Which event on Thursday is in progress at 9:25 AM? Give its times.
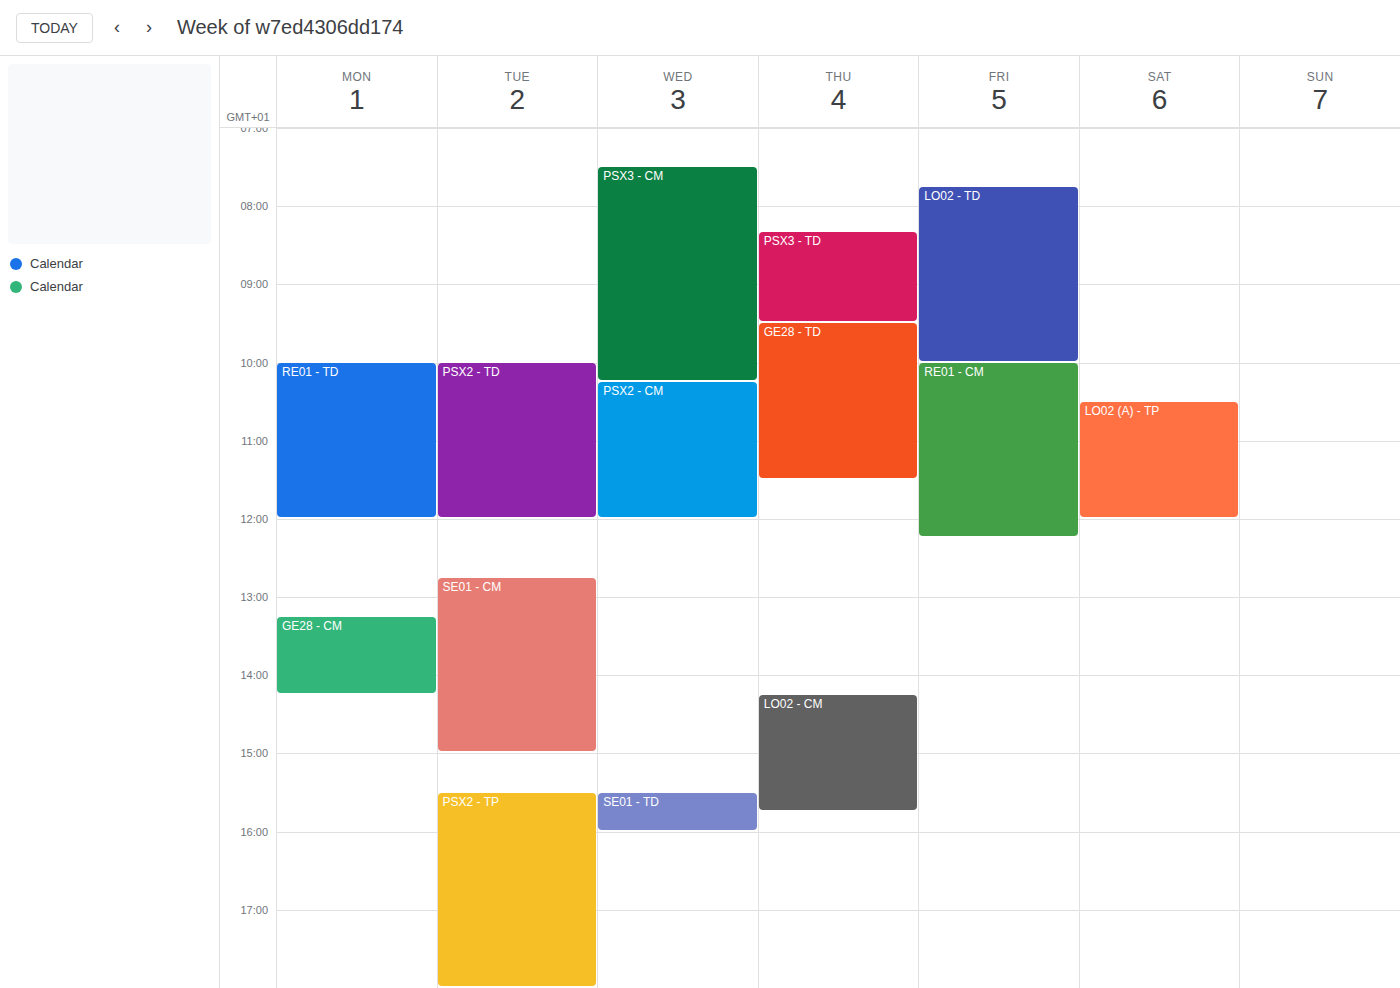
"PSX3 - TD", 8:20 AM to 9:30 AM